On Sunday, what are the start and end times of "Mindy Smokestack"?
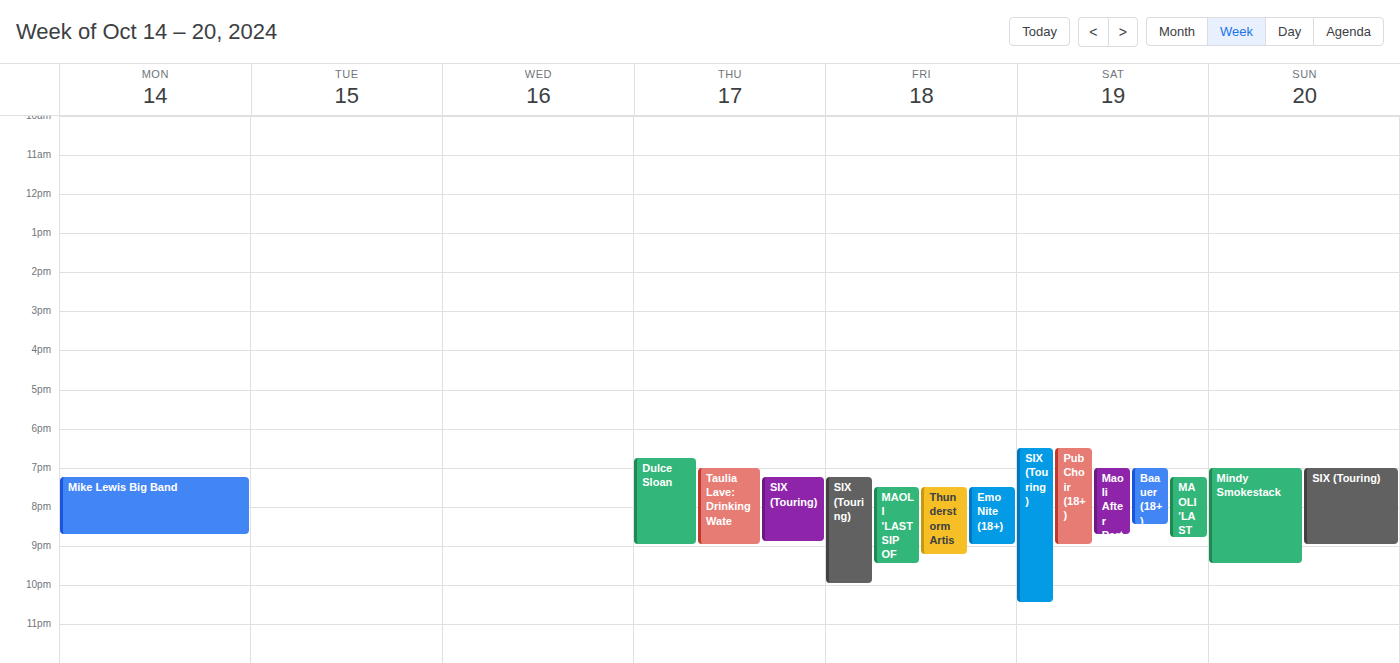
7:00 PM to 9:30 PM